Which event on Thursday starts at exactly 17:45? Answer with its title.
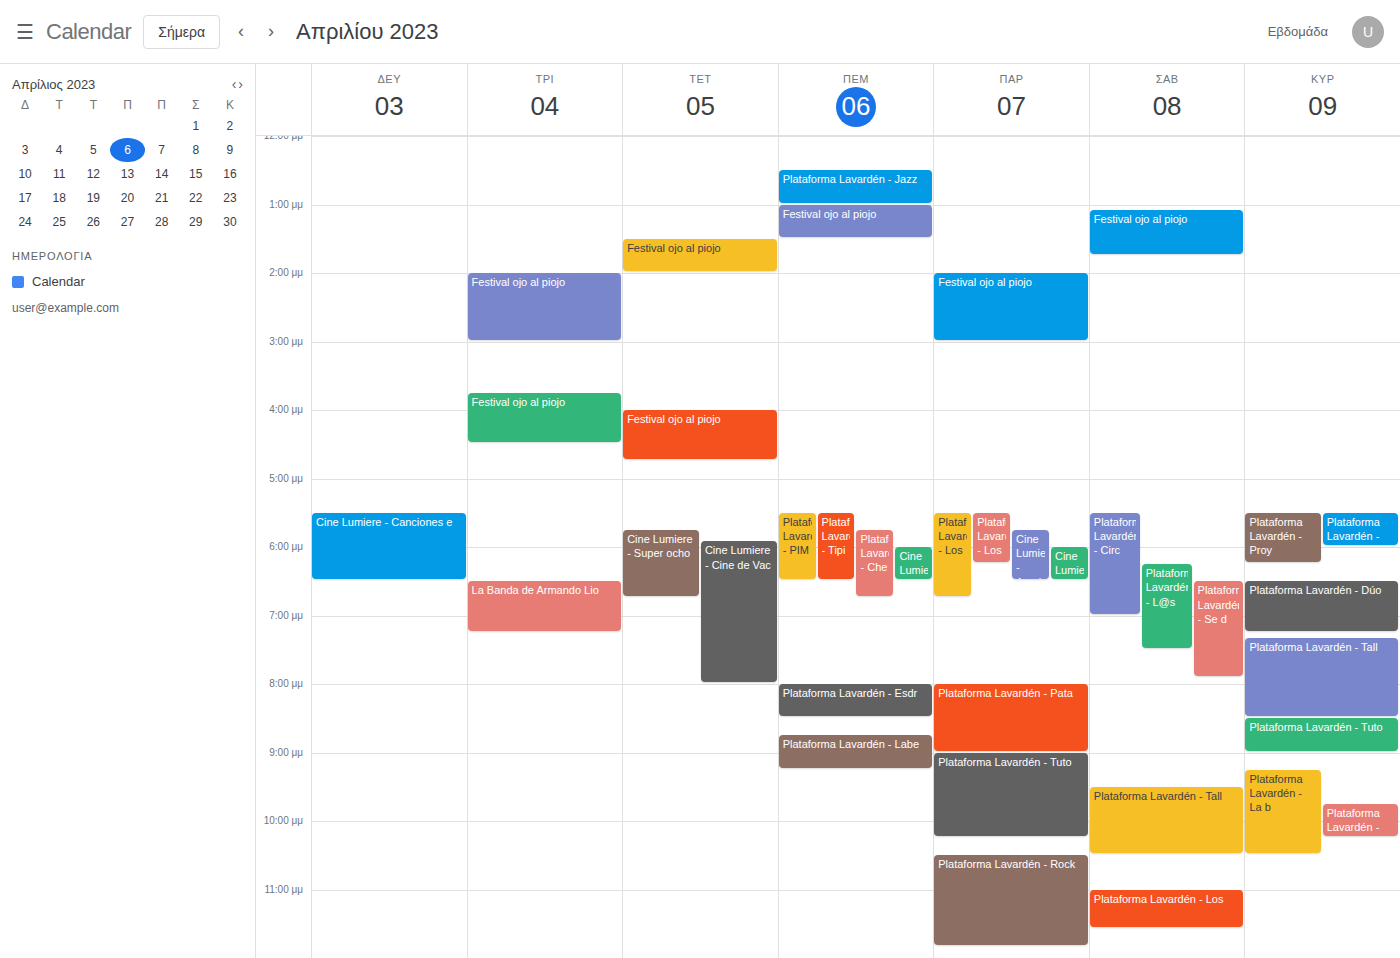
"Plataforma Lavardén - Che"